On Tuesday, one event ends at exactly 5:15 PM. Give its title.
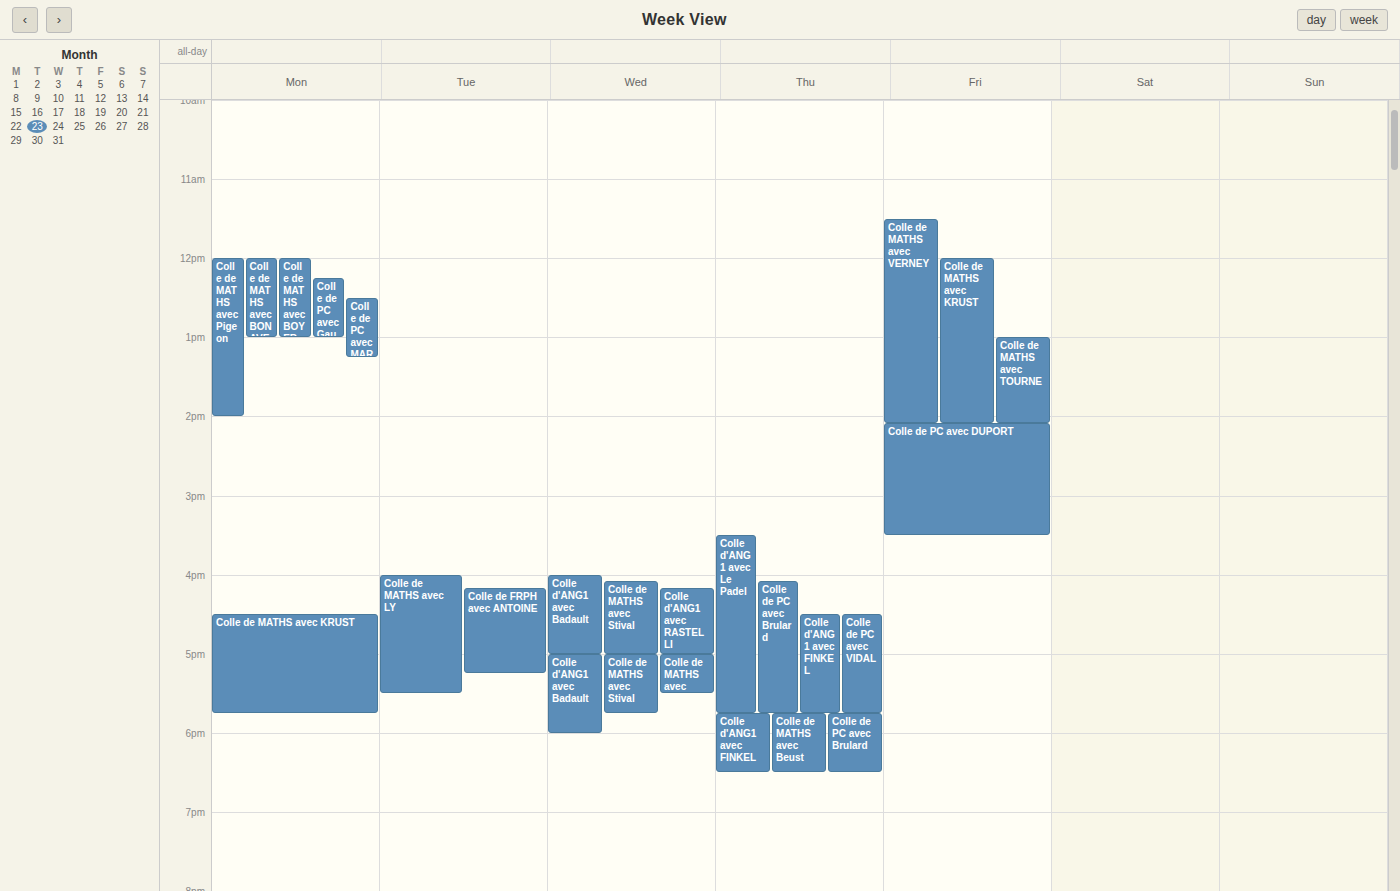
"Colle de FRPH avec ANTOINE"